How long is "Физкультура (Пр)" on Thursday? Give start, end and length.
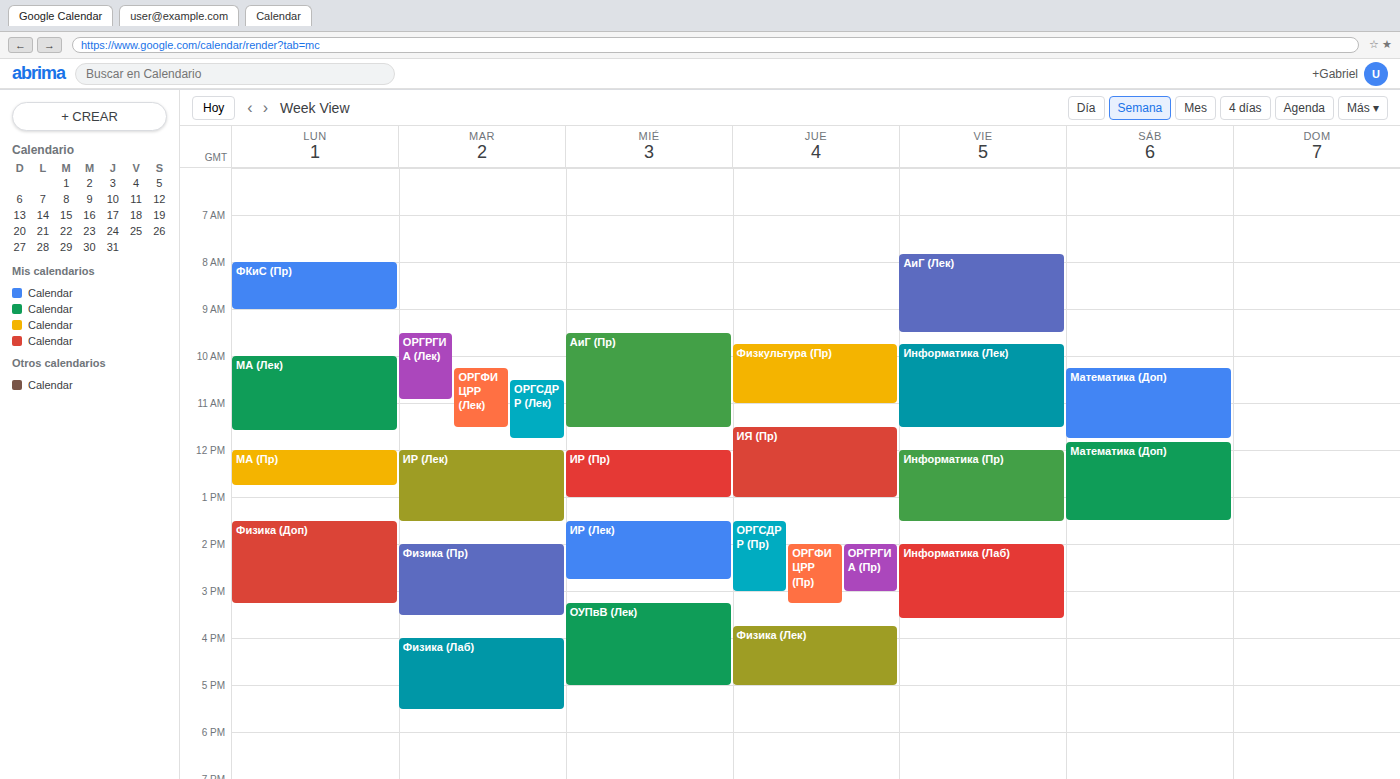
9:45 AM to 11:00 AM, 1 hour 15 minutes